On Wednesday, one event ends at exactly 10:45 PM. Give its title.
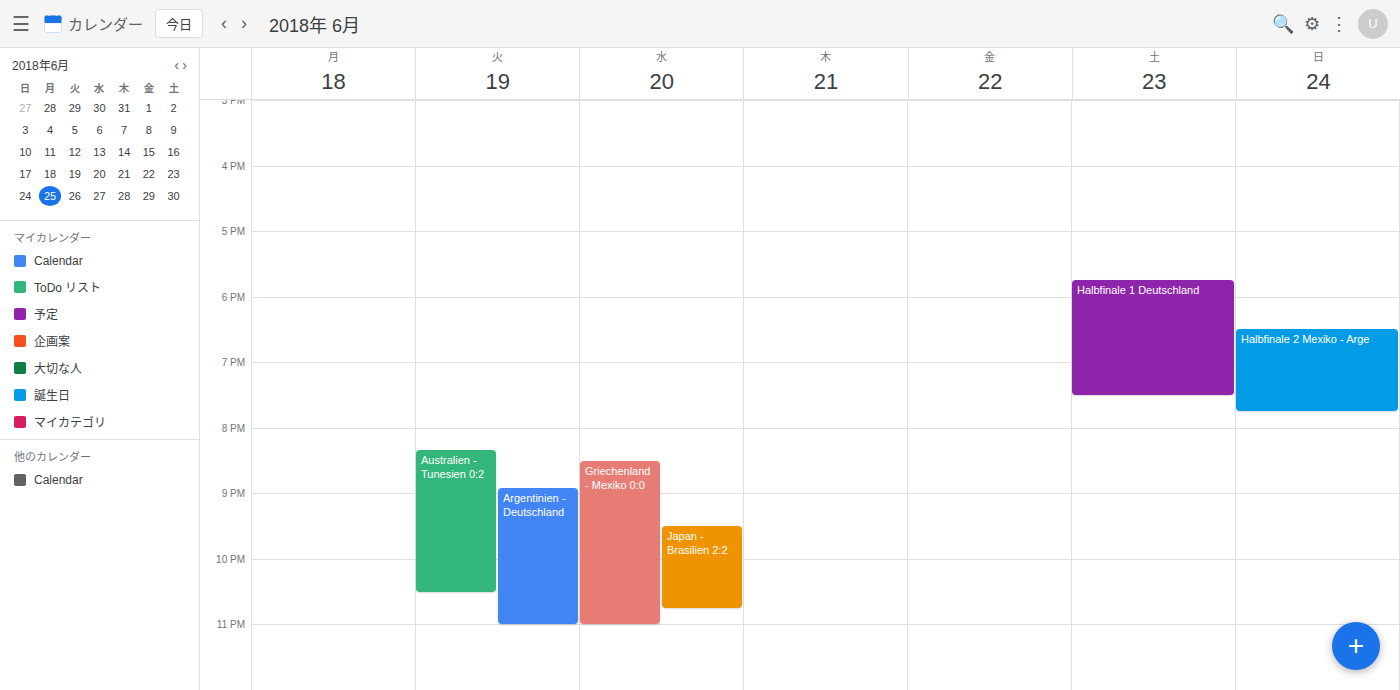
"Japan - Brasilien 2:2"